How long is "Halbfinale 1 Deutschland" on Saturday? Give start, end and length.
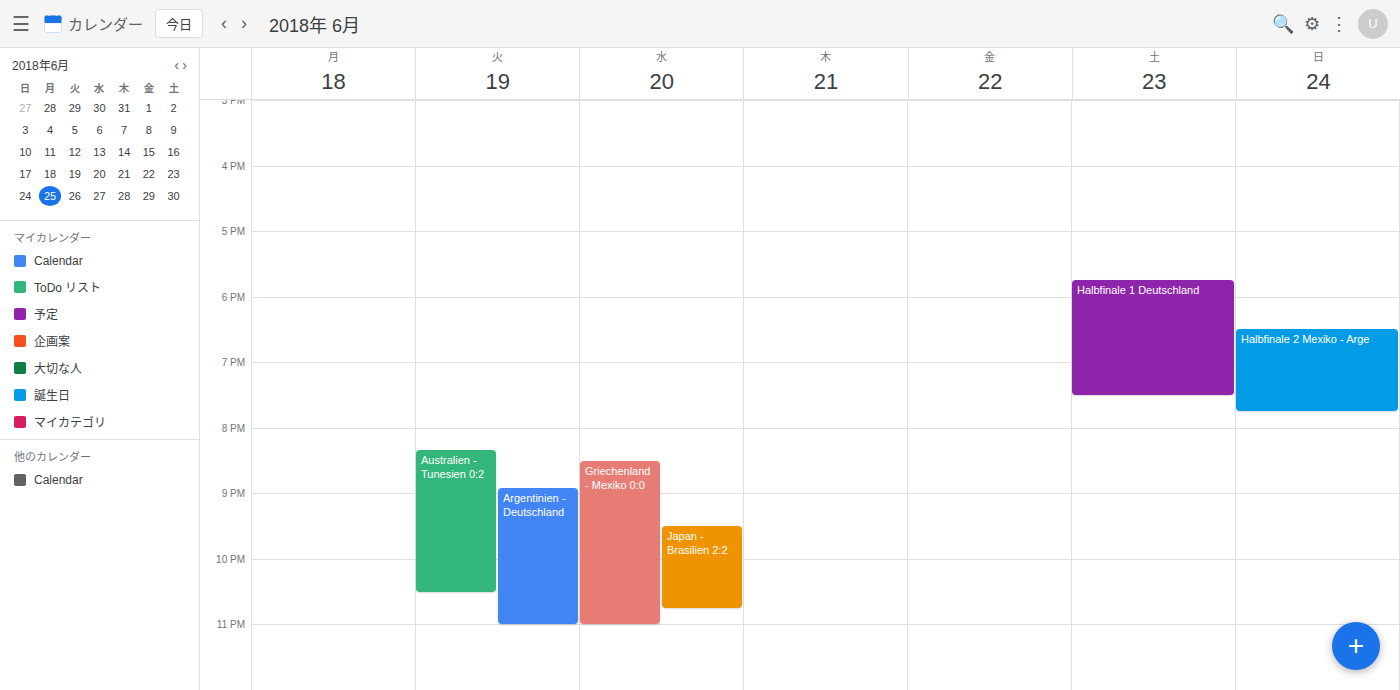
5:45 PM to 7:30 PM, 1 hour 45 minutes